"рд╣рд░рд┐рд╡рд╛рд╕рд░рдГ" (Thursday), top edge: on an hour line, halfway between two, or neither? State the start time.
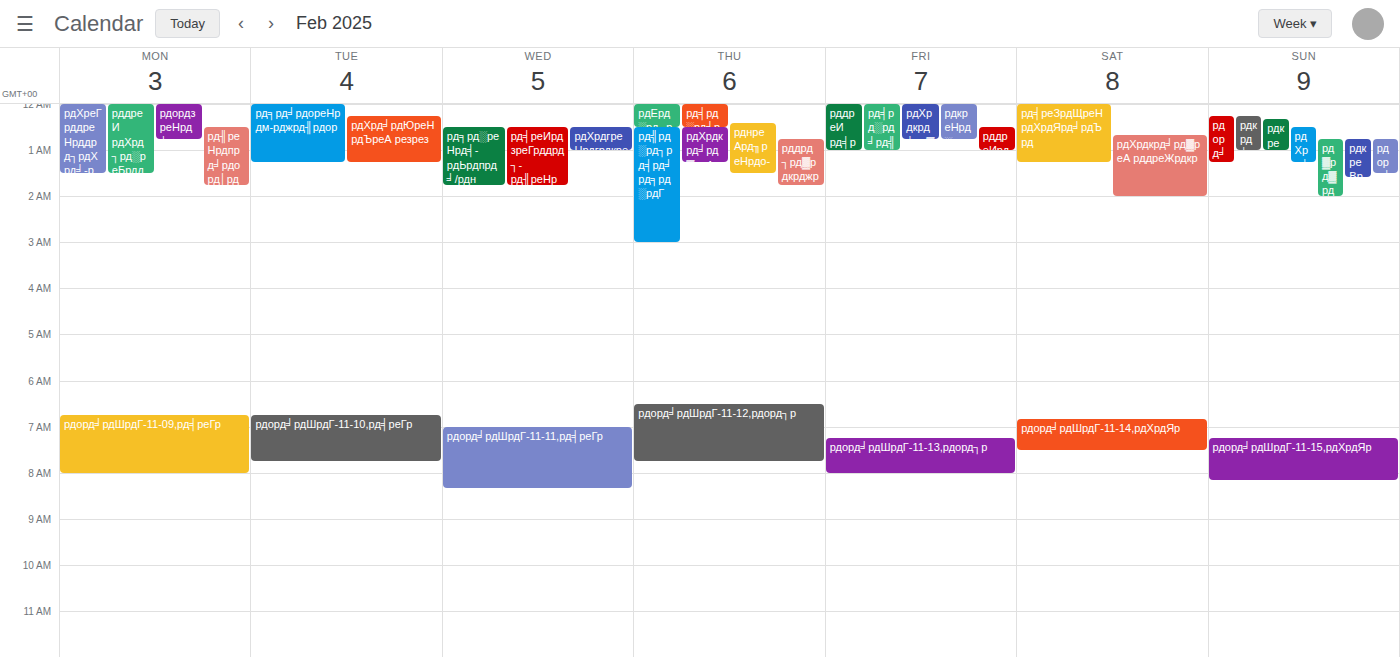
12:30 AM -- halfway between the 12 AM and 1 AM lines.